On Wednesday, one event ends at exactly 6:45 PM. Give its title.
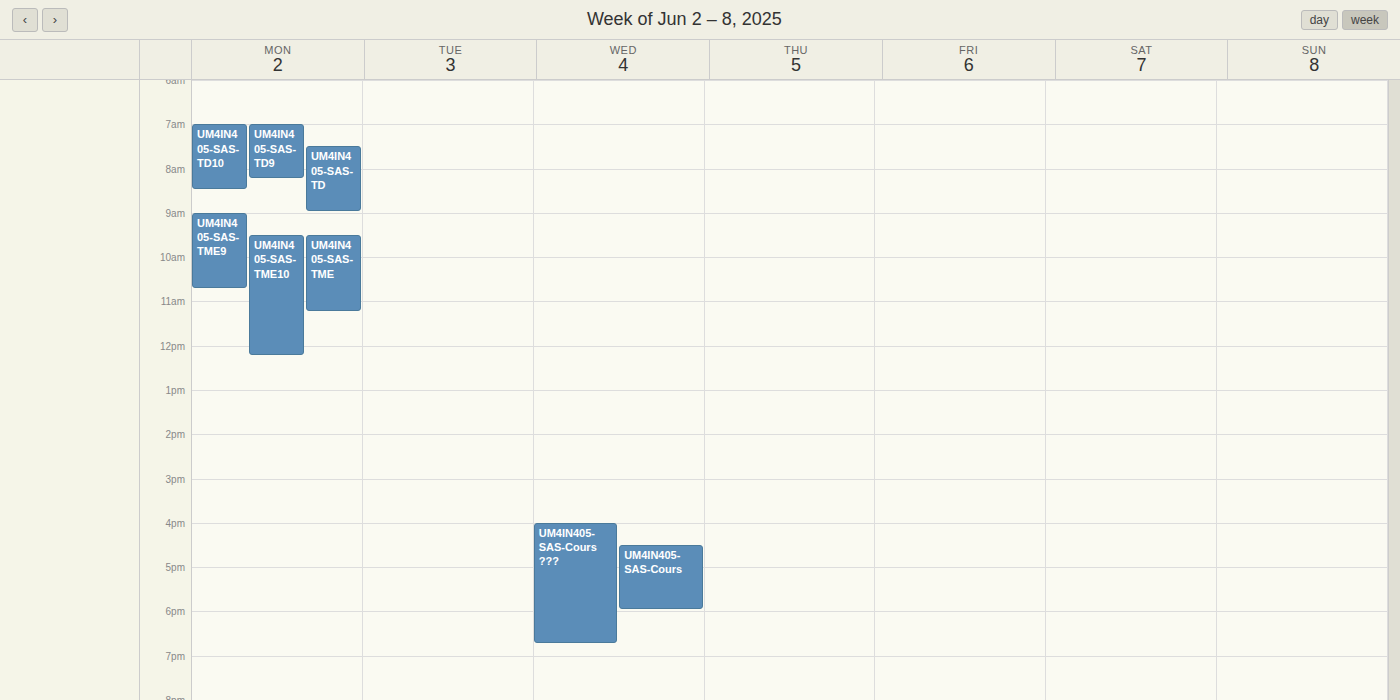
"UM4IN405-SAS-Cours ???"